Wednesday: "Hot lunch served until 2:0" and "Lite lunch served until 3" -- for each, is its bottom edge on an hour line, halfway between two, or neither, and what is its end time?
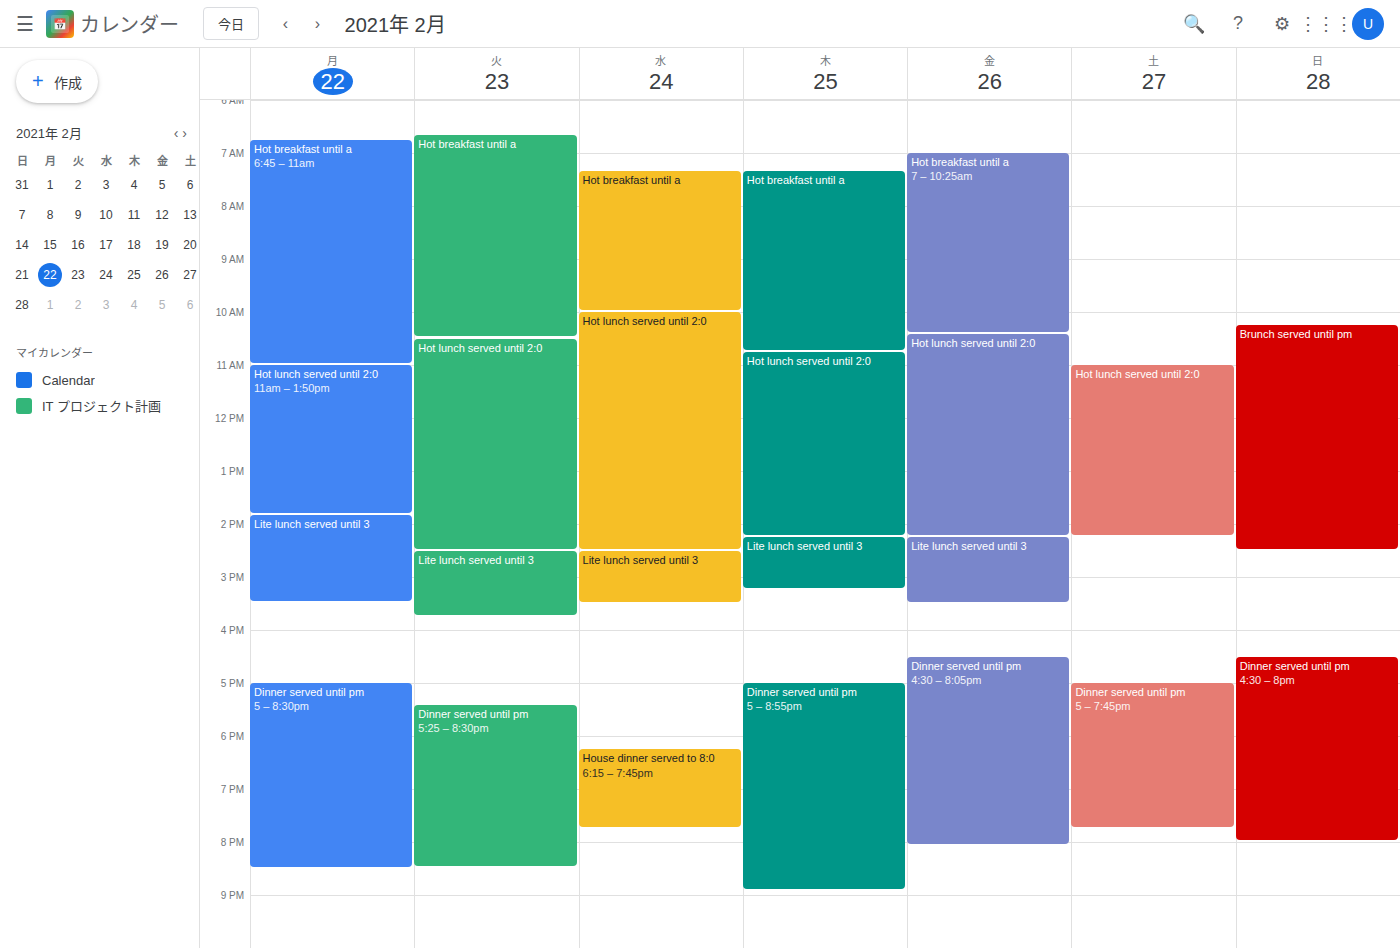
"Hot lunch served until 2:0": 2:30 PM, halfway between the 2 PM and 3 PM lines. "Lite lunch served until 3": 3:30 PM, halfway between the 3 PM and 4 PM lines.